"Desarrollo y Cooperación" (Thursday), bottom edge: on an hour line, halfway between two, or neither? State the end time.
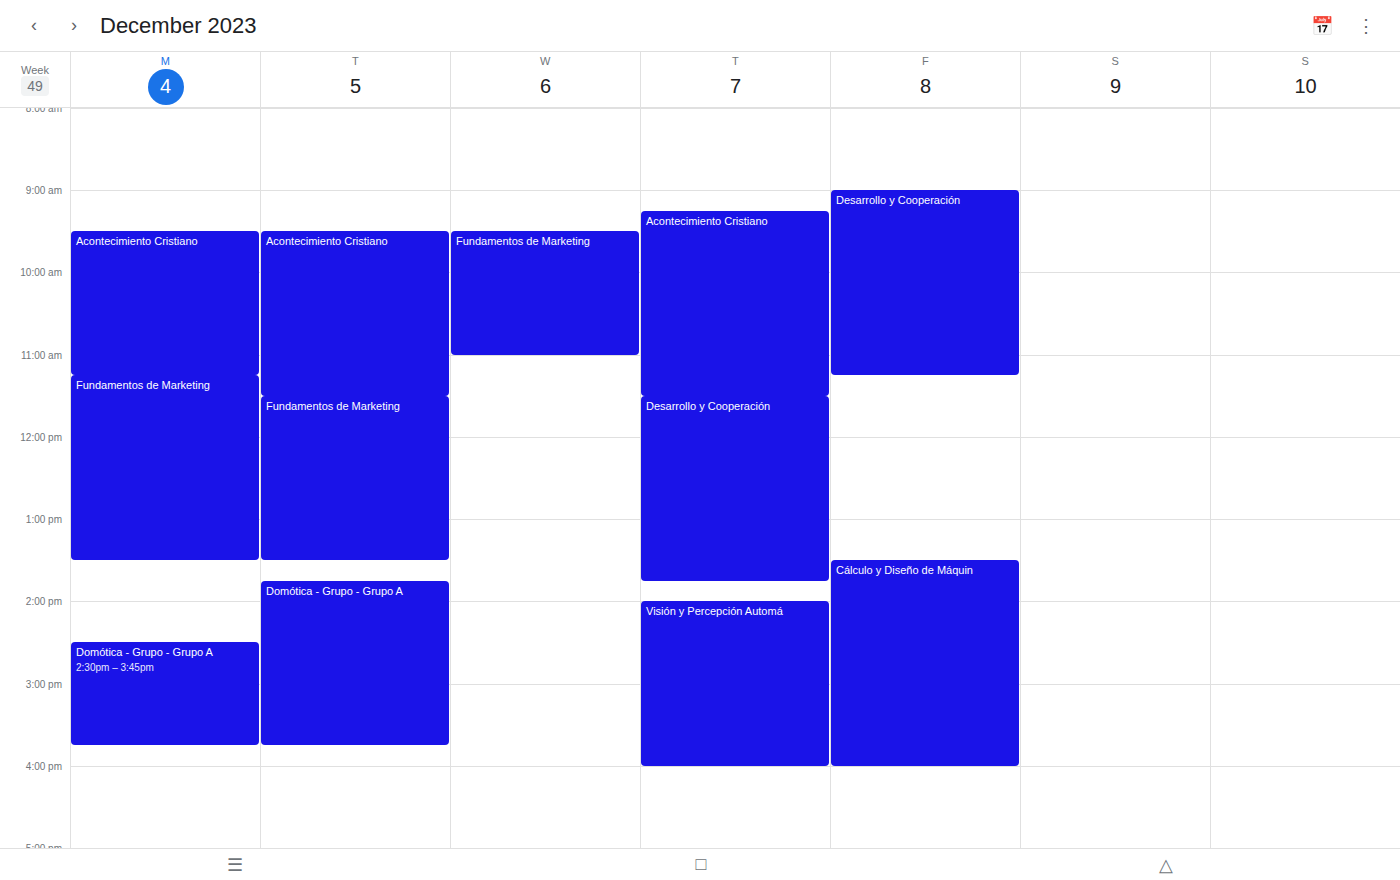
1:45 PM -- neither: three quarters of the way from the 1 PM line to the 2 PM line.